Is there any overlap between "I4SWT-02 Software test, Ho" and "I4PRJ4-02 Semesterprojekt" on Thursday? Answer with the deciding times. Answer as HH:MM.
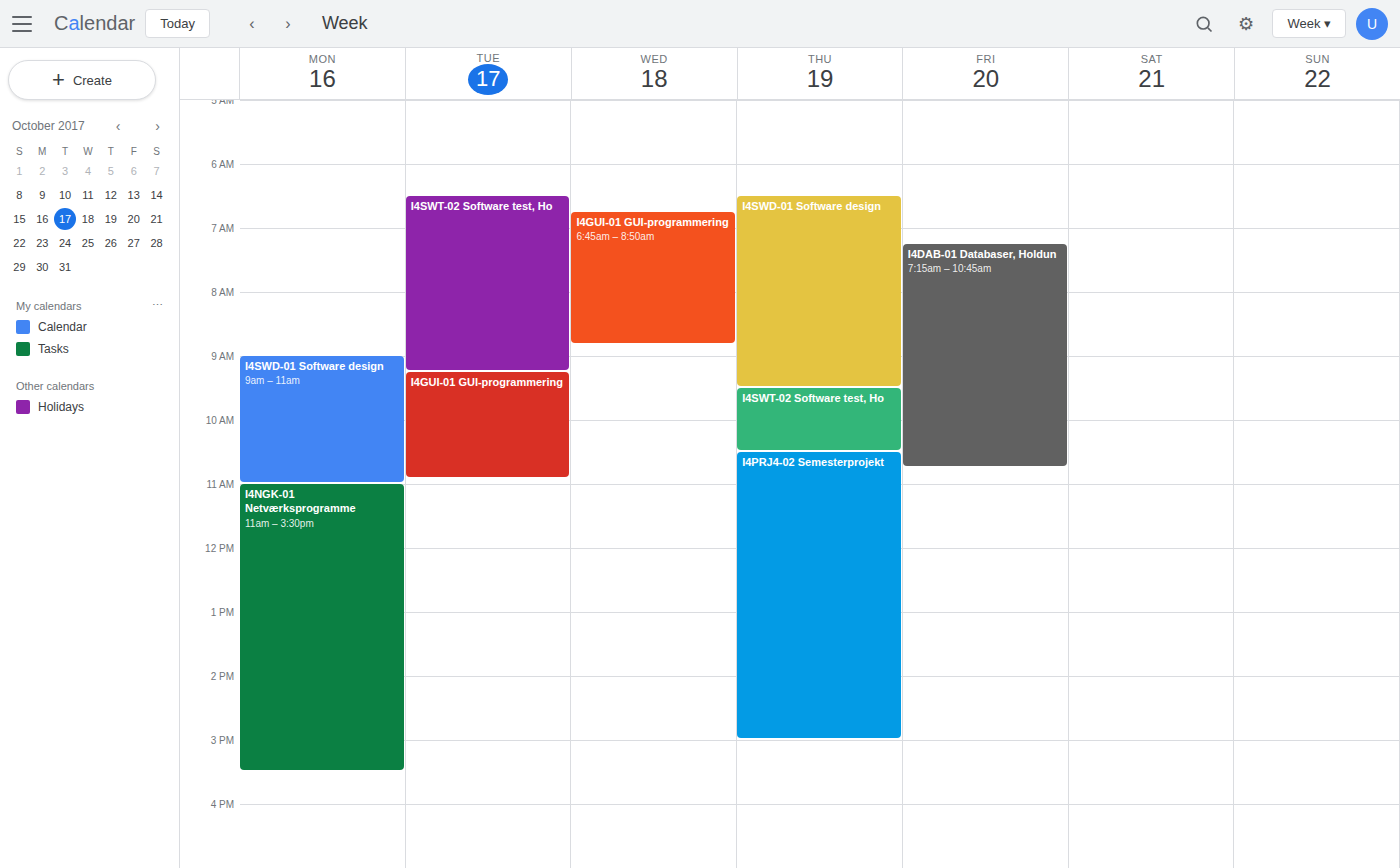
"I4SWT-02 Software test, Ho" ends at 10:30, exactly when "I4PRJ4-02 Semesterprojekt" starts -- they touch but do not overlap.